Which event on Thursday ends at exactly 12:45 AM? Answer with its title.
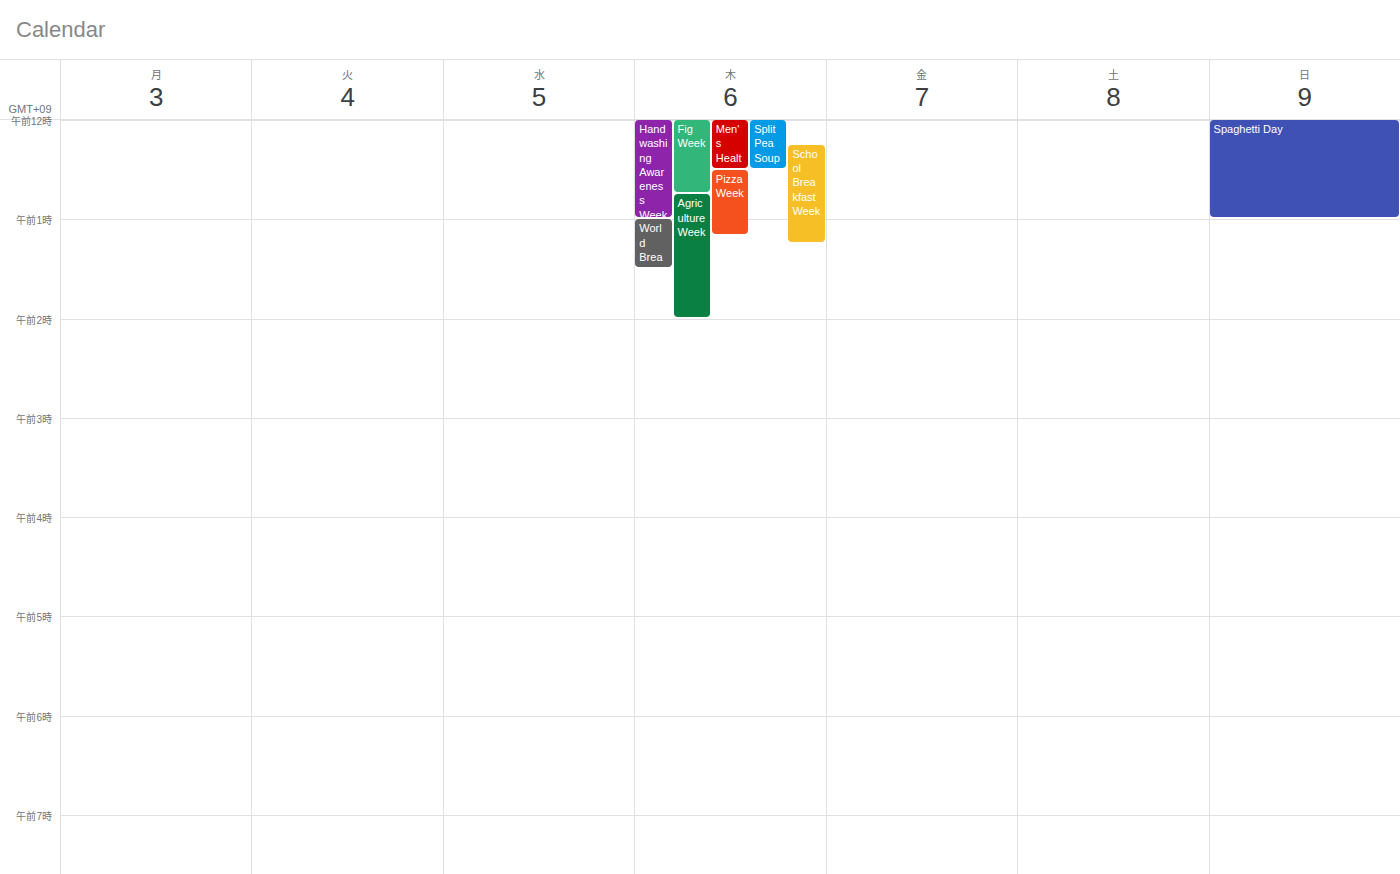
"Fig Week"